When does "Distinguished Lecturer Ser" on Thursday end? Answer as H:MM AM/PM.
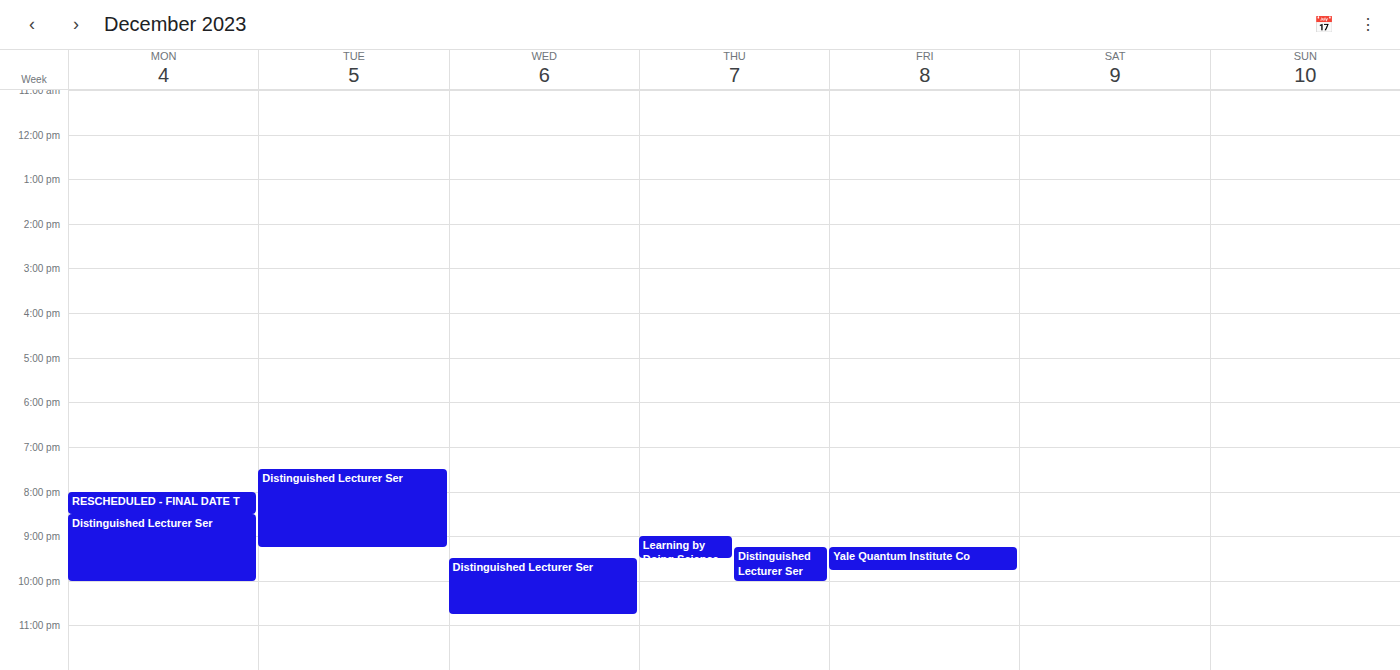
10:00 PM